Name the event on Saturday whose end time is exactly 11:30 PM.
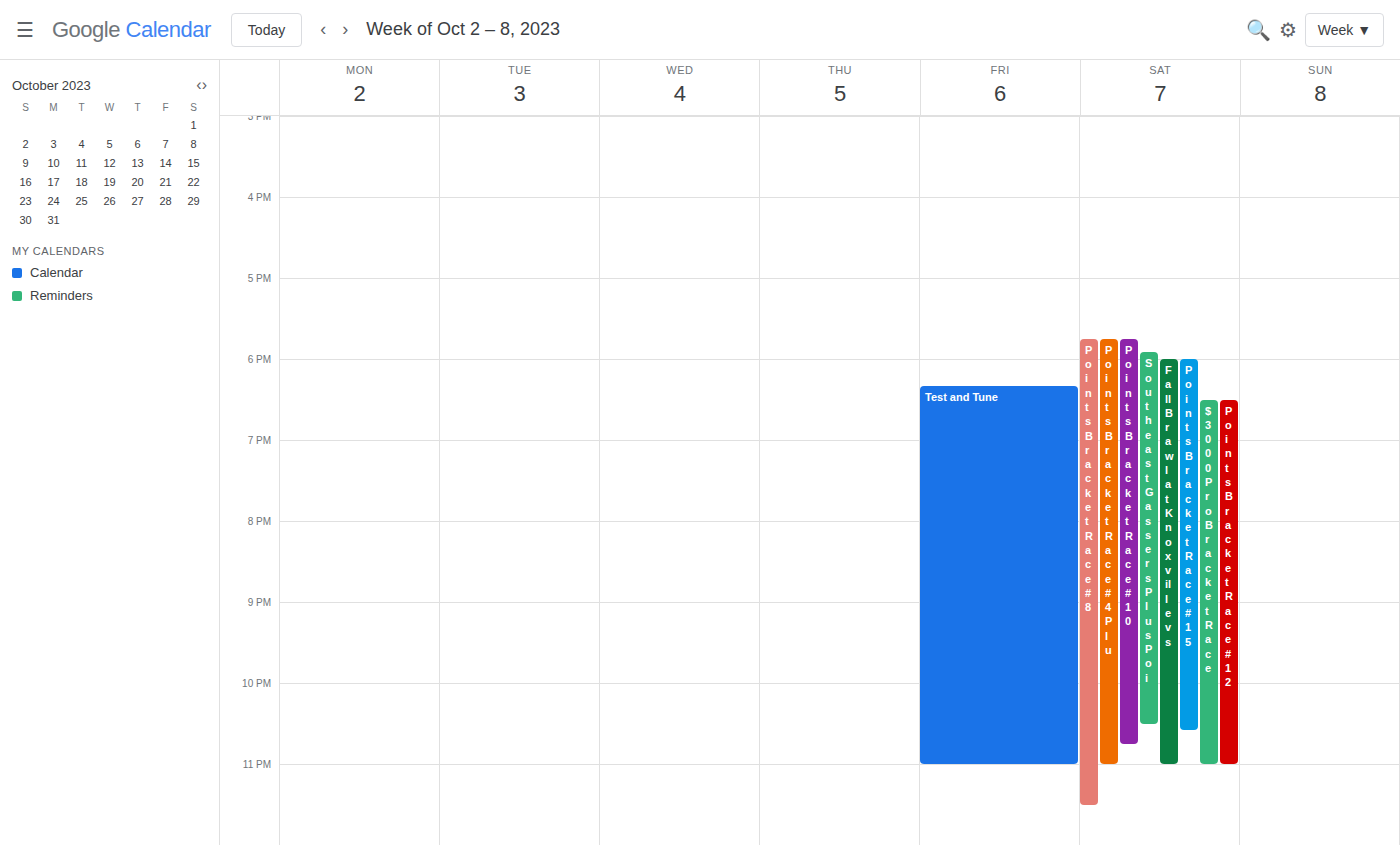
"Points Bracket Race #8"